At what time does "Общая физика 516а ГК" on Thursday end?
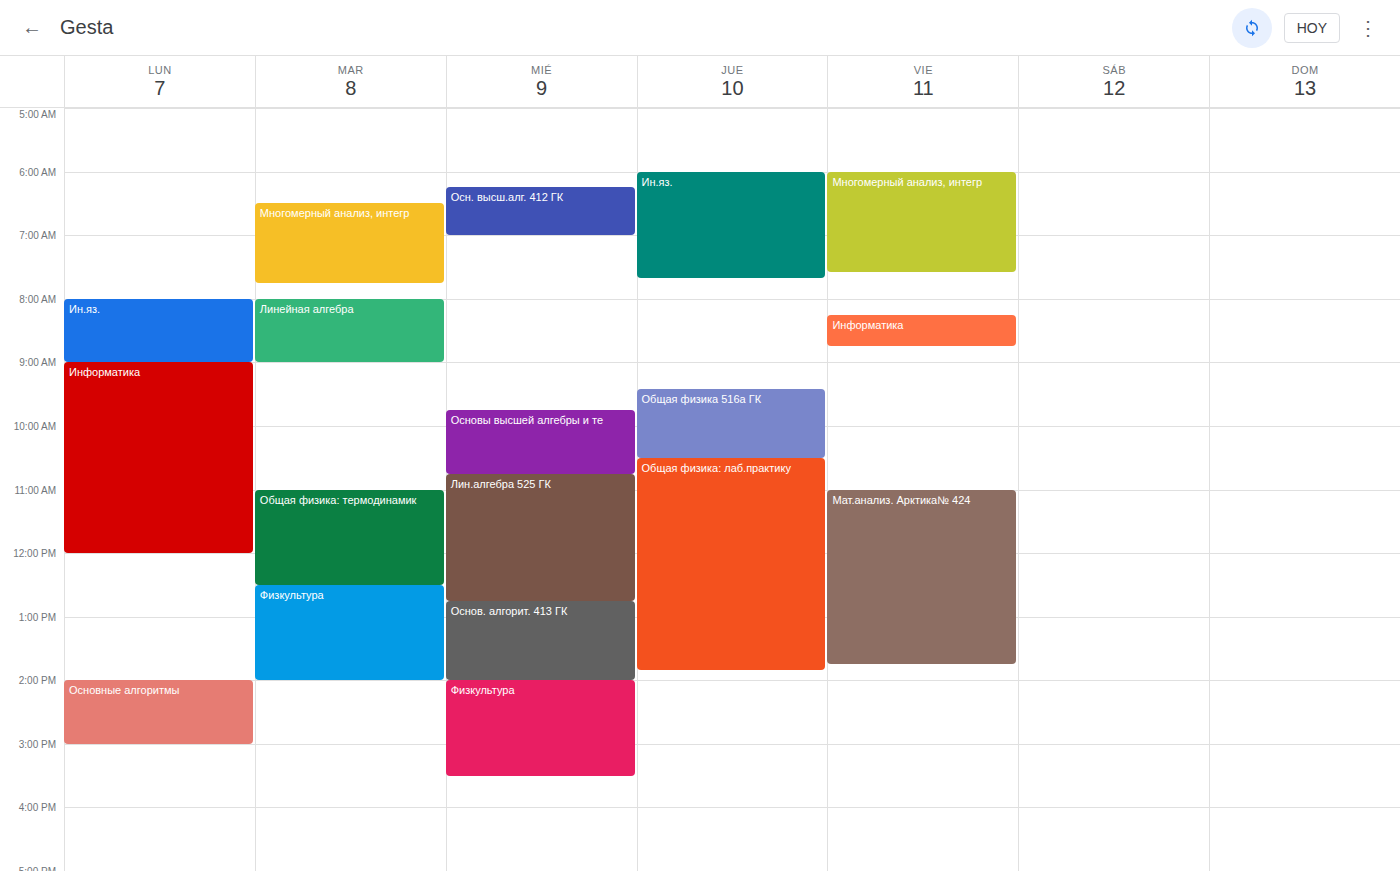
10:30 AM